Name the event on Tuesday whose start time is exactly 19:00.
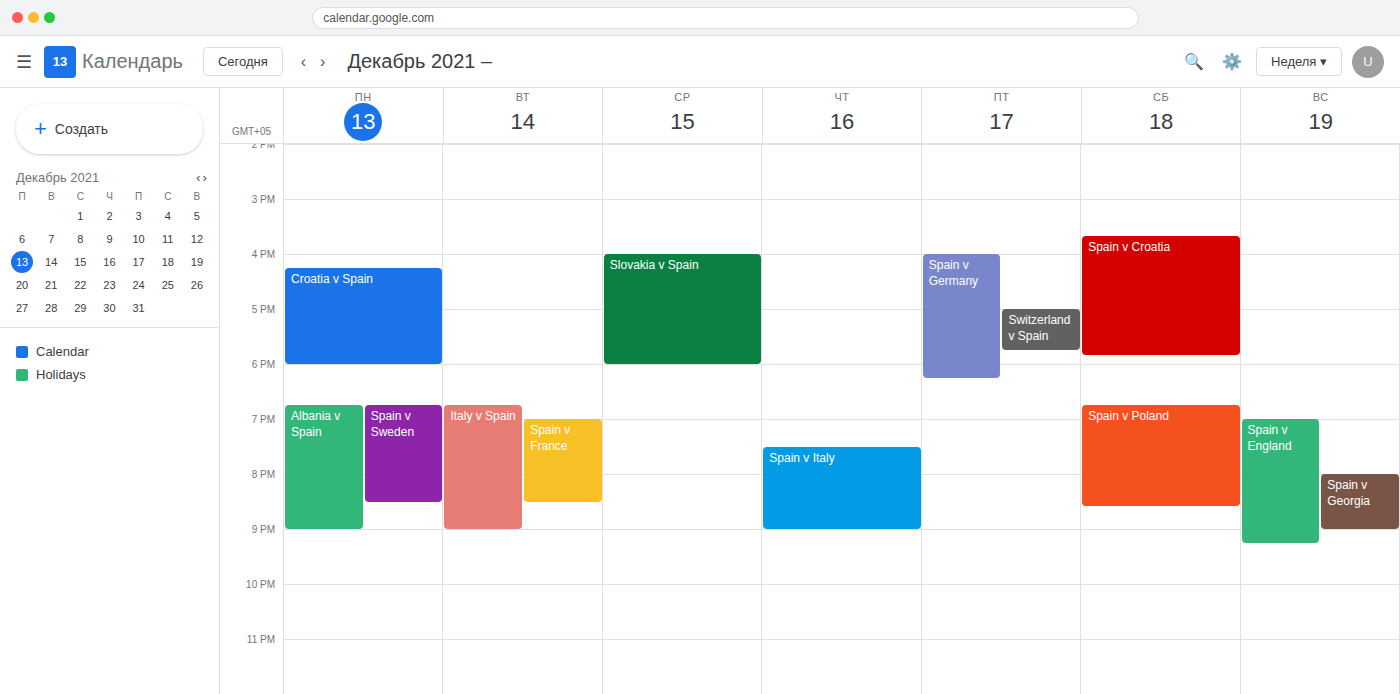
"Spain v France"